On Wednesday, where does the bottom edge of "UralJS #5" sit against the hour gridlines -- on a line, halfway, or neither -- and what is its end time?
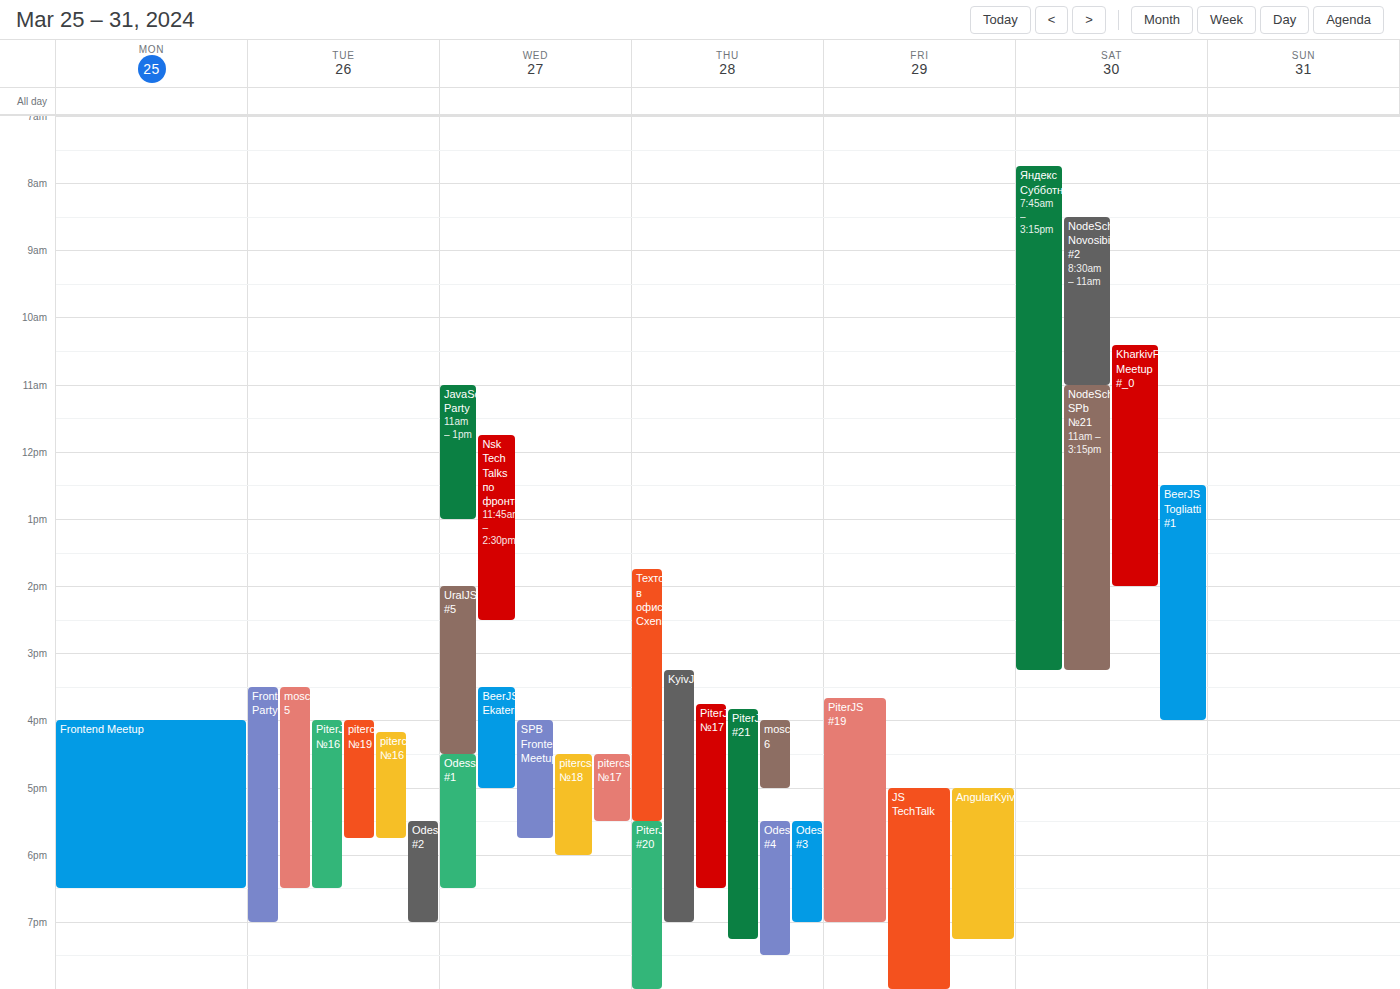
16:30 -- halfway between the 16:00 and 17:00 lines.